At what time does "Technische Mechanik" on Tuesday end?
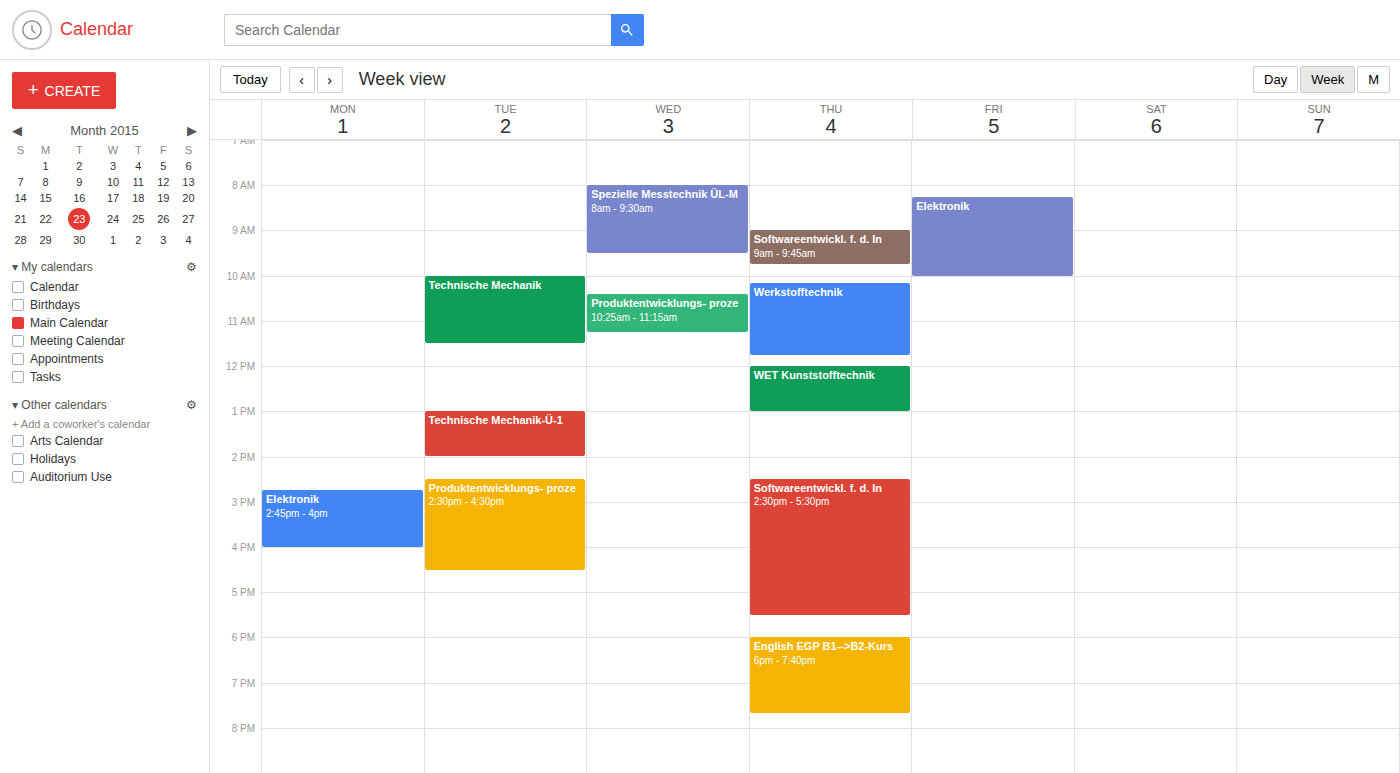
11:30 AM